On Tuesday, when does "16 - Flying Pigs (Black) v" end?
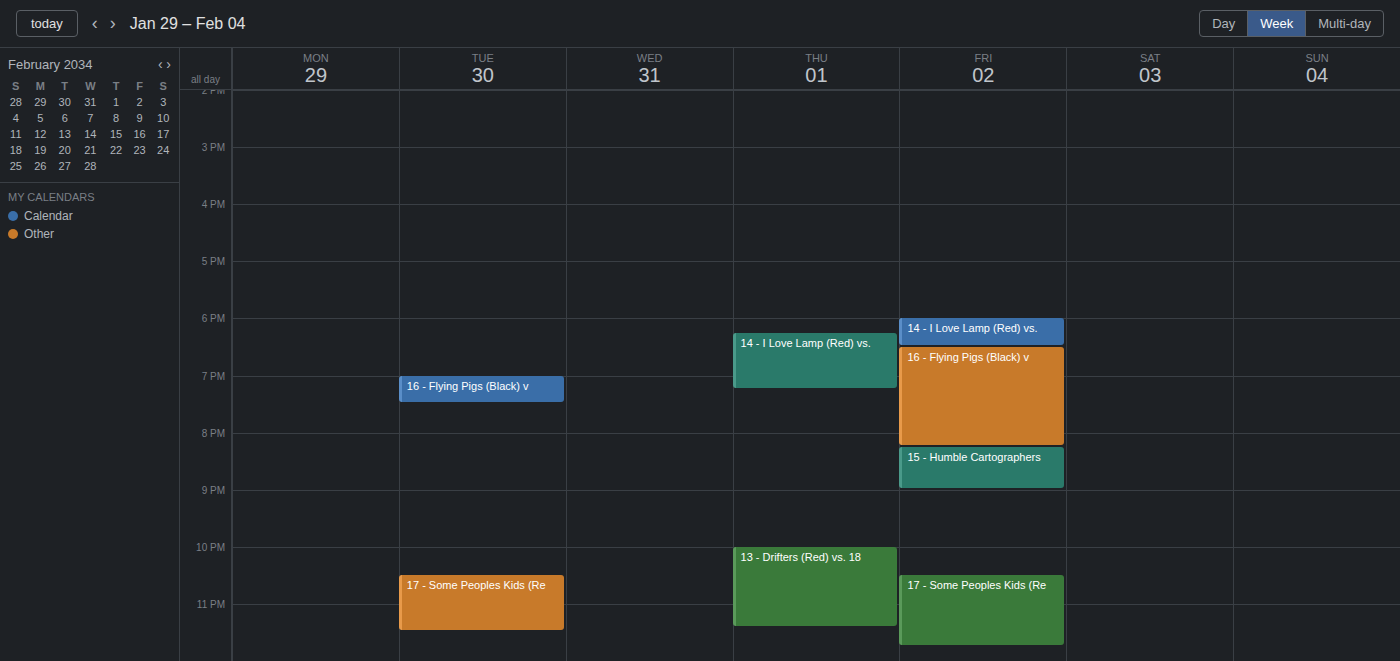
7:30 PM